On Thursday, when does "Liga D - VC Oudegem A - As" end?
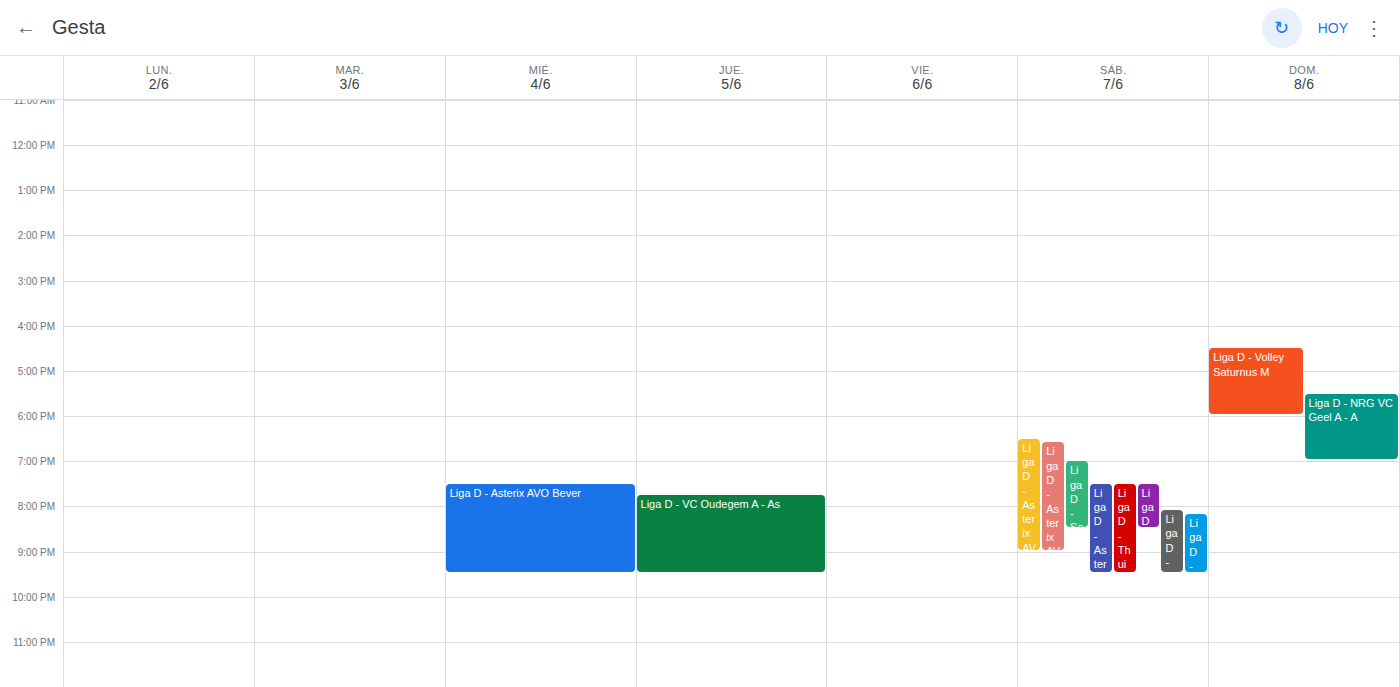
9:30 PM